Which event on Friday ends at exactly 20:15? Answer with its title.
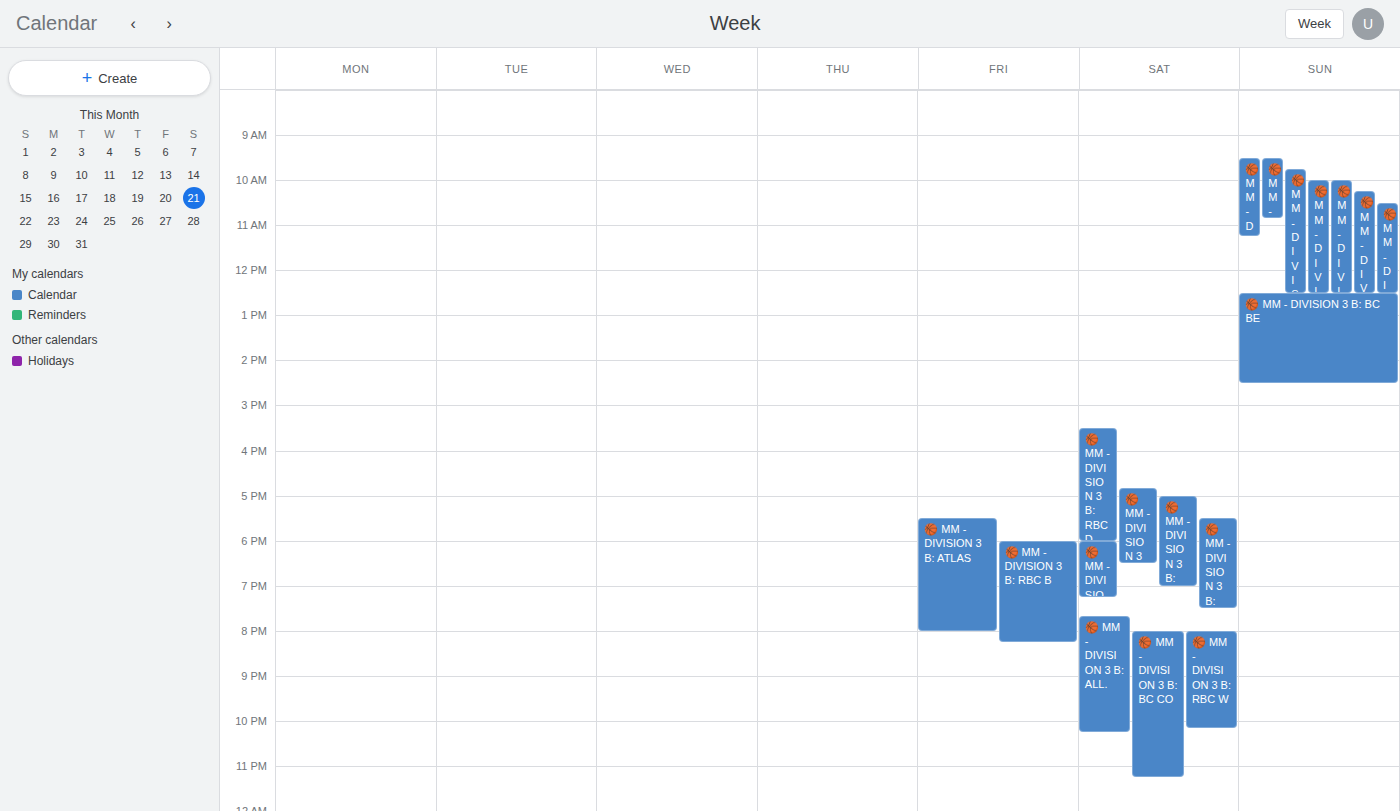
"🏀 MM - DIVISION 3 B: RBC B"